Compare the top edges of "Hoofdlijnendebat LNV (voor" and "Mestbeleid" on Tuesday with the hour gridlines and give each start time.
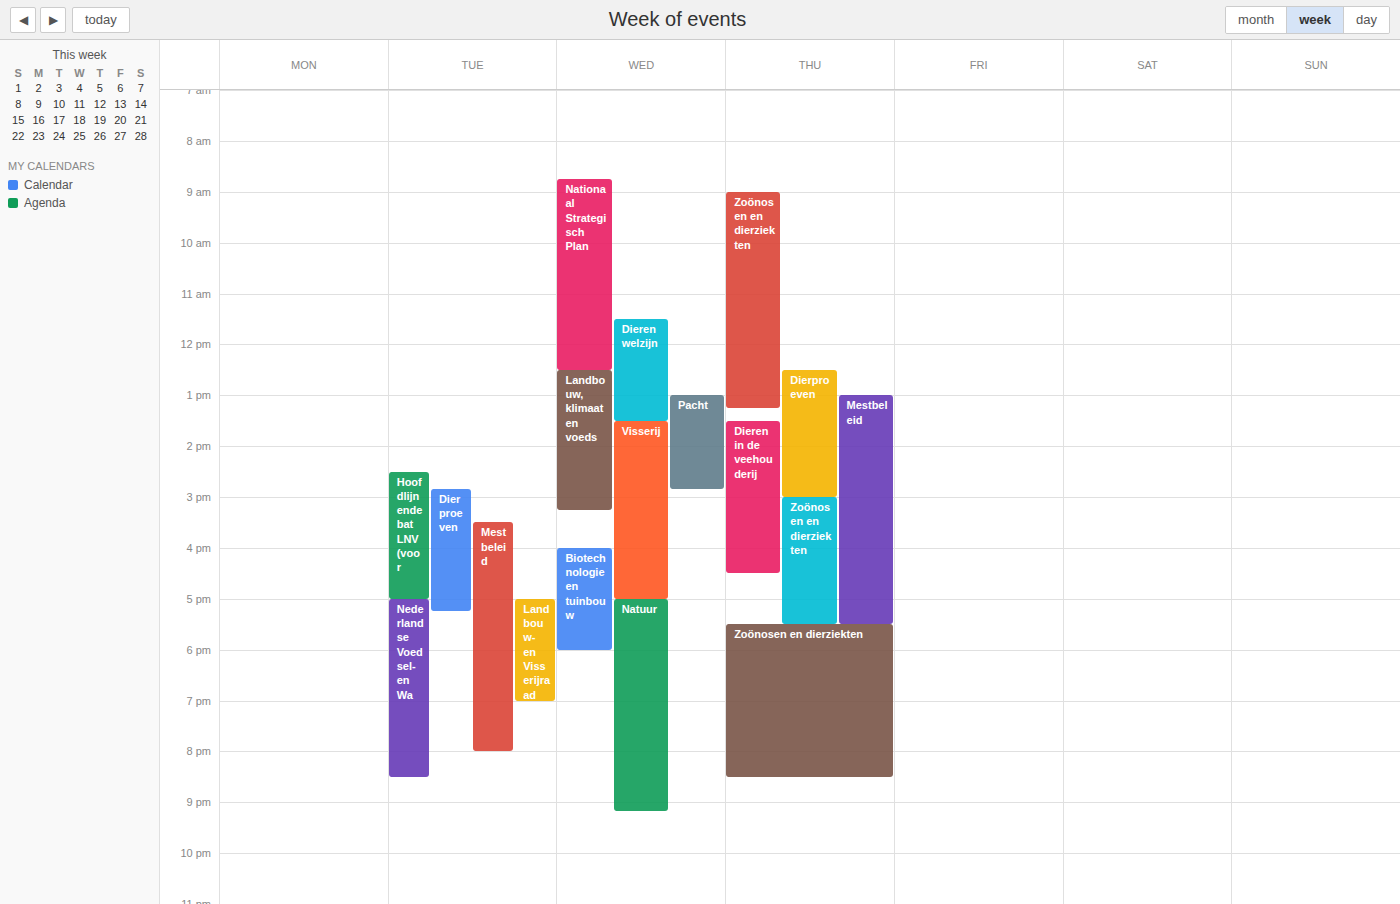
"Hoofdlijnendebat LNV (voor": 2:30 PM, halfway between the 2 PM and 3 PM lines. "Mestbeleid": 3:30 PM, halfway between the 3 PM and 4 PM lines.